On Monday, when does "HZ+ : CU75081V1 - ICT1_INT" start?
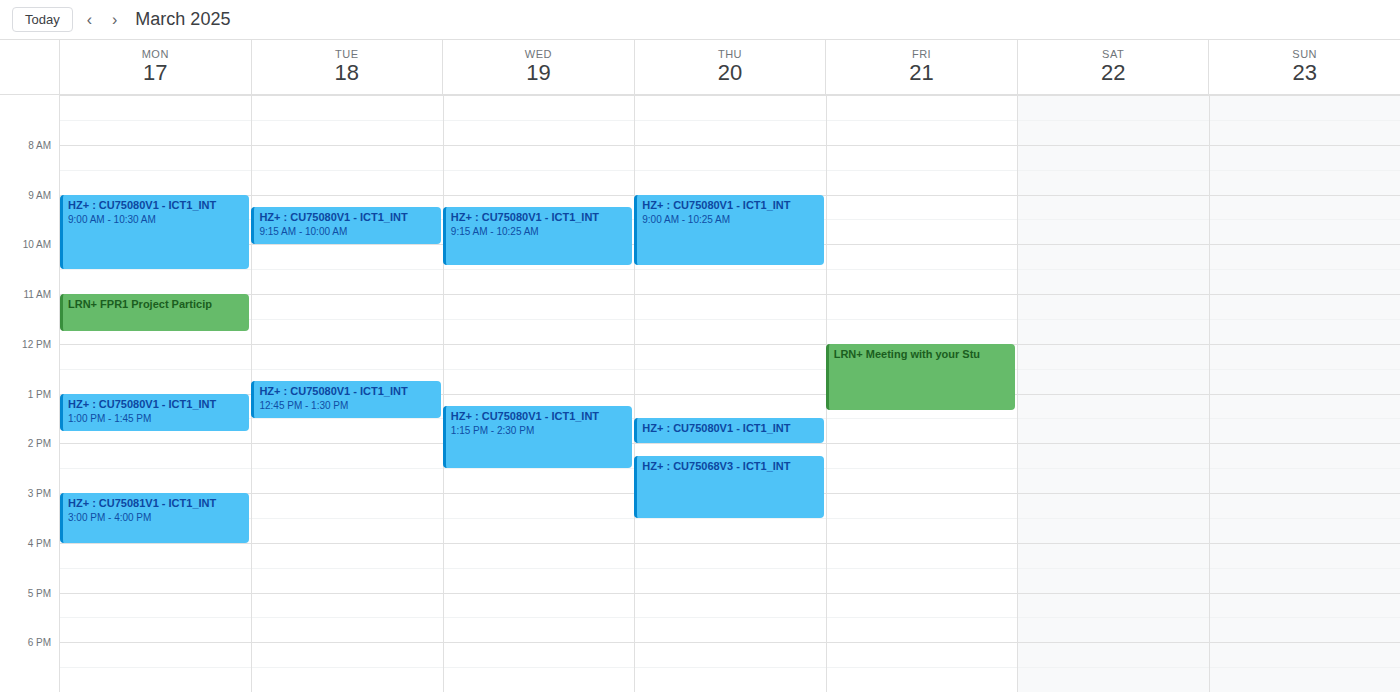
15:00